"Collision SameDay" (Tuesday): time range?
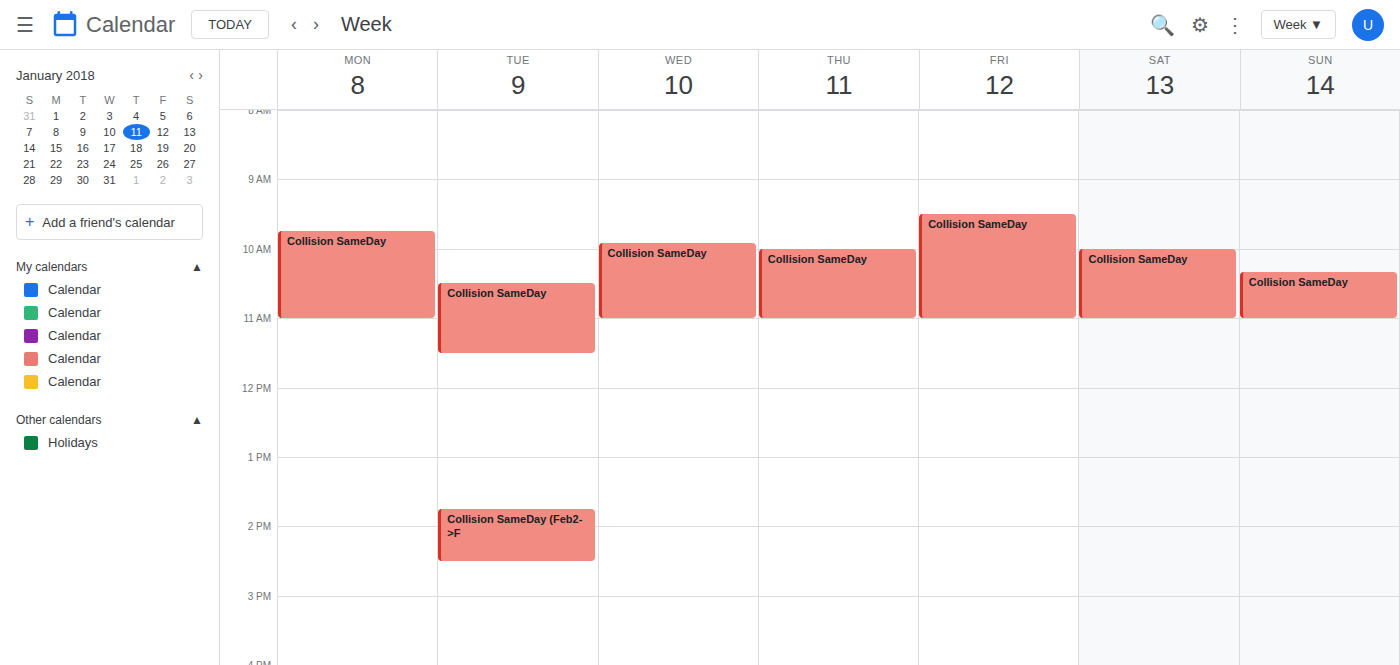
10:30 AM to 11:30 AM